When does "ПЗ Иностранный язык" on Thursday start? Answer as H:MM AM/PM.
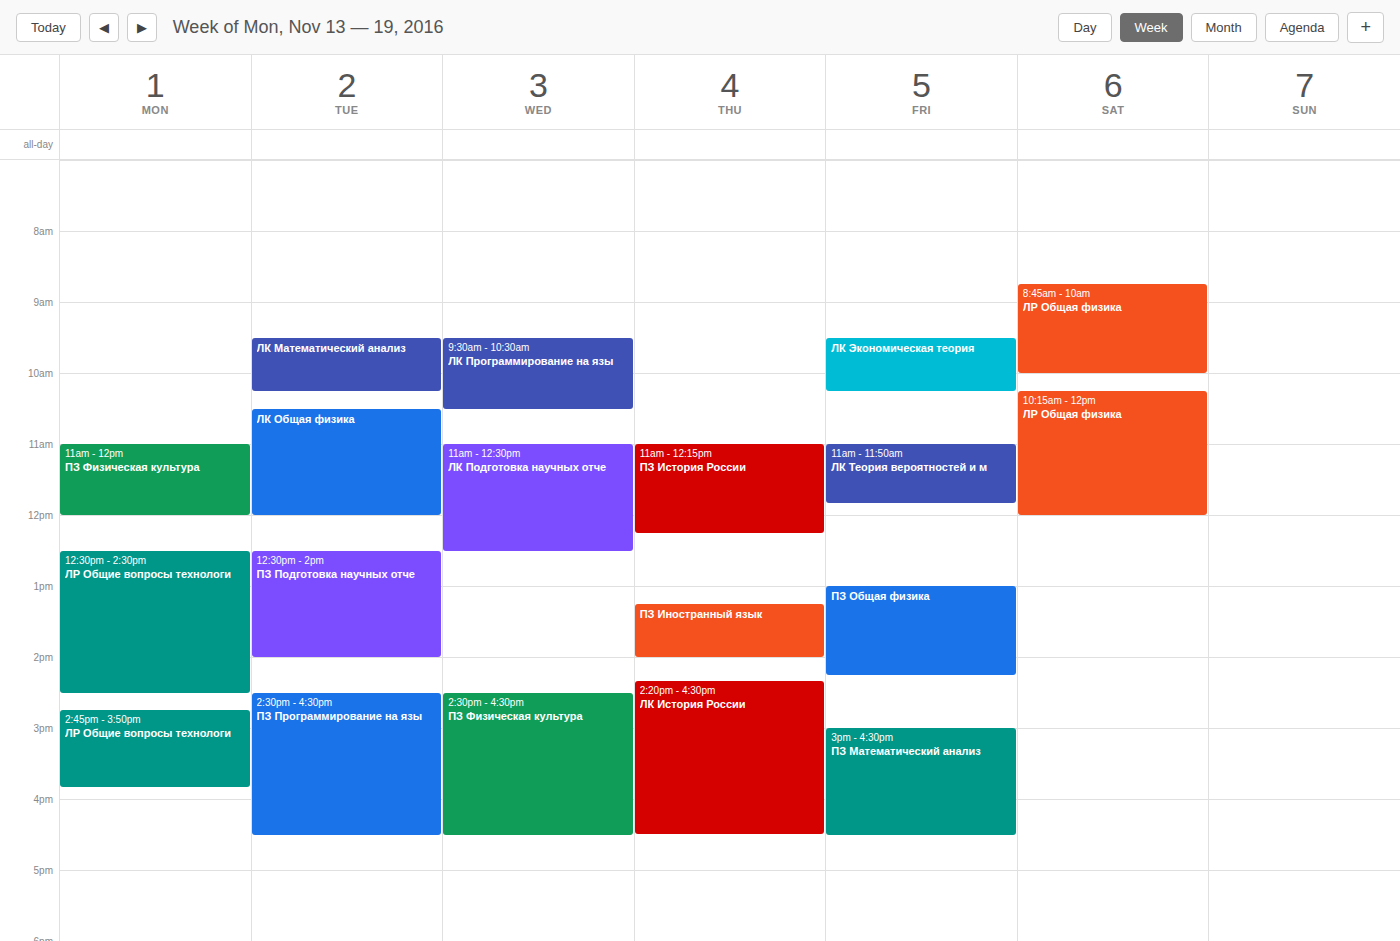
1:15 PM